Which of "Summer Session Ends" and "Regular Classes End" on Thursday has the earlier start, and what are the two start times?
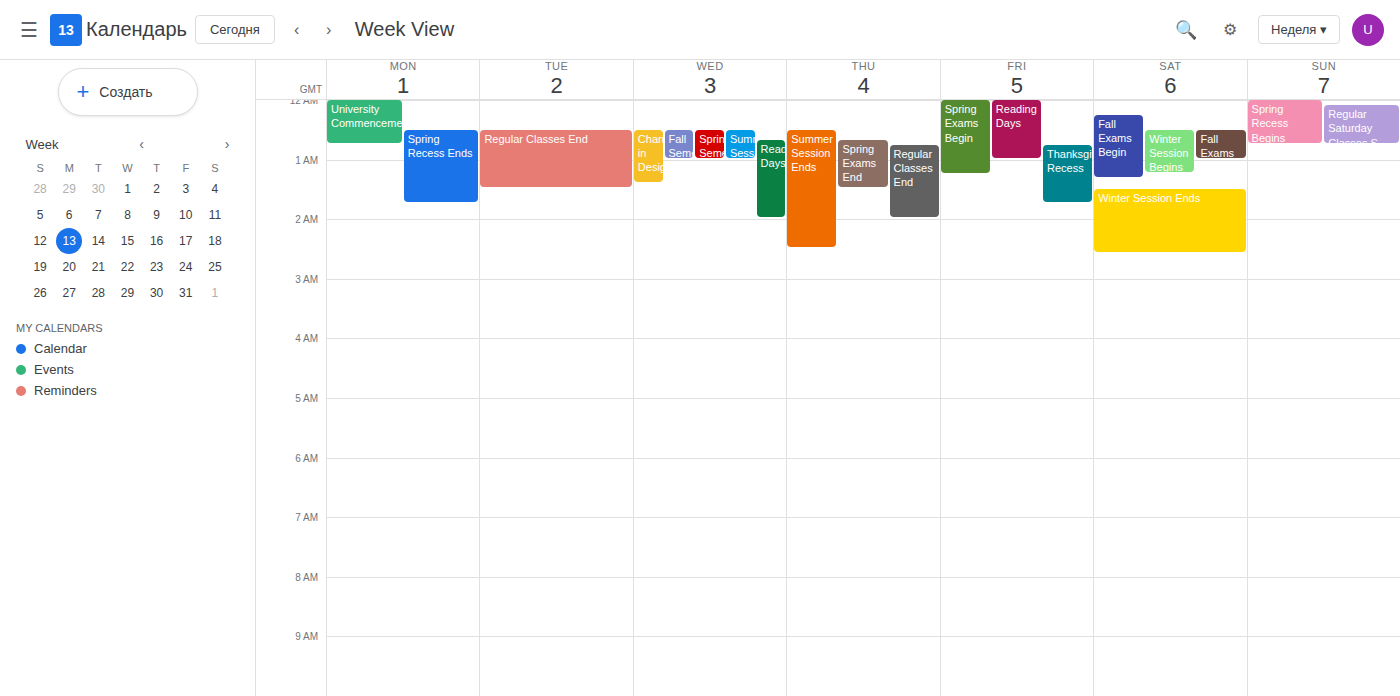
"Summer Session Ends" 00:30; "Regular Classes End" 00:45.